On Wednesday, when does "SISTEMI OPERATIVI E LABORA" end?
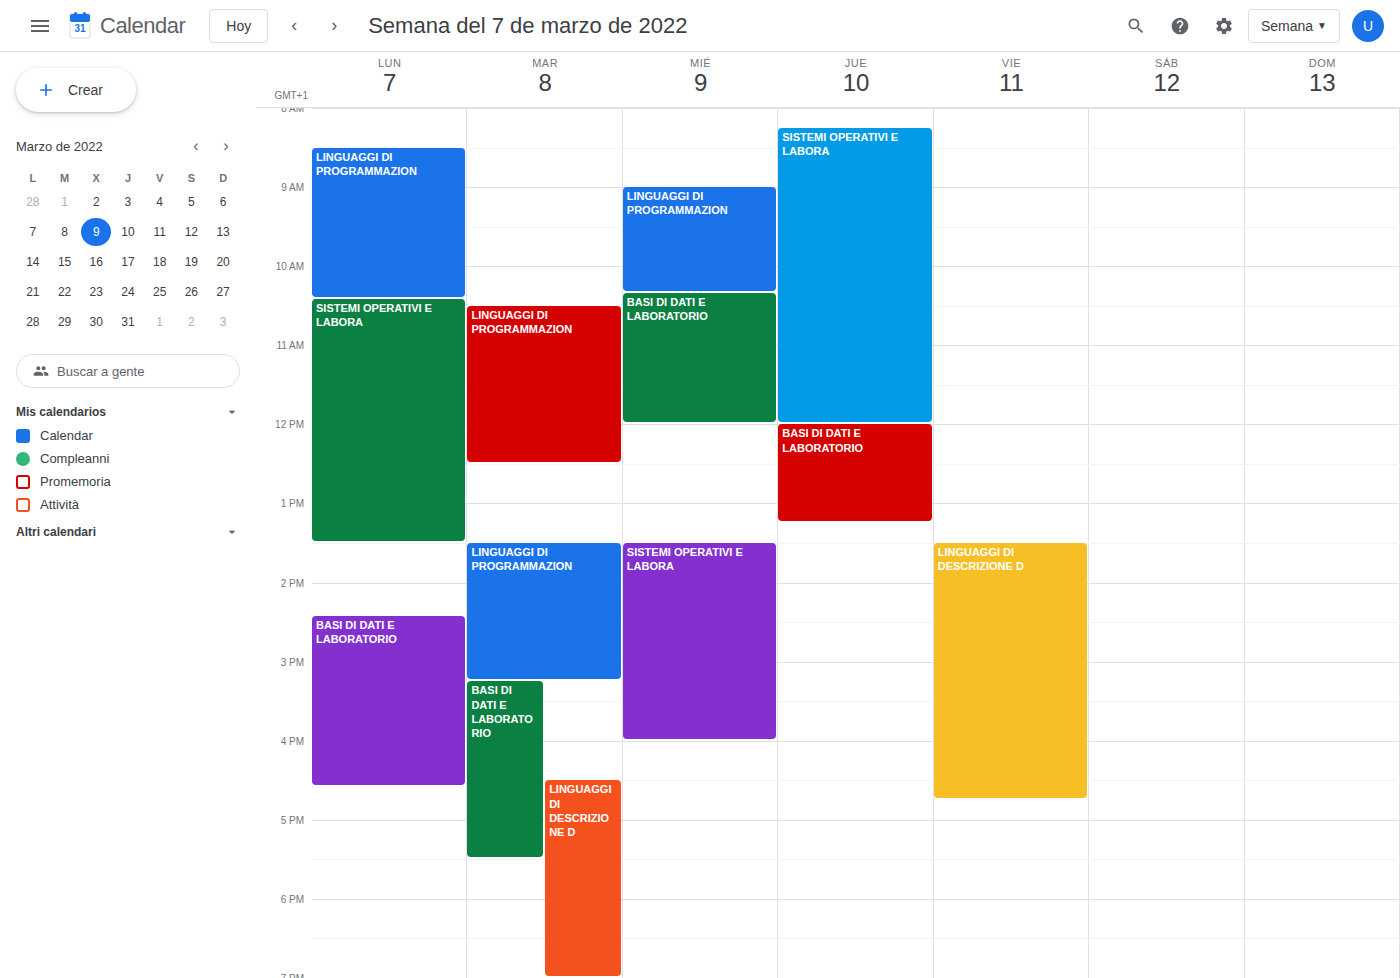
4:00 PM